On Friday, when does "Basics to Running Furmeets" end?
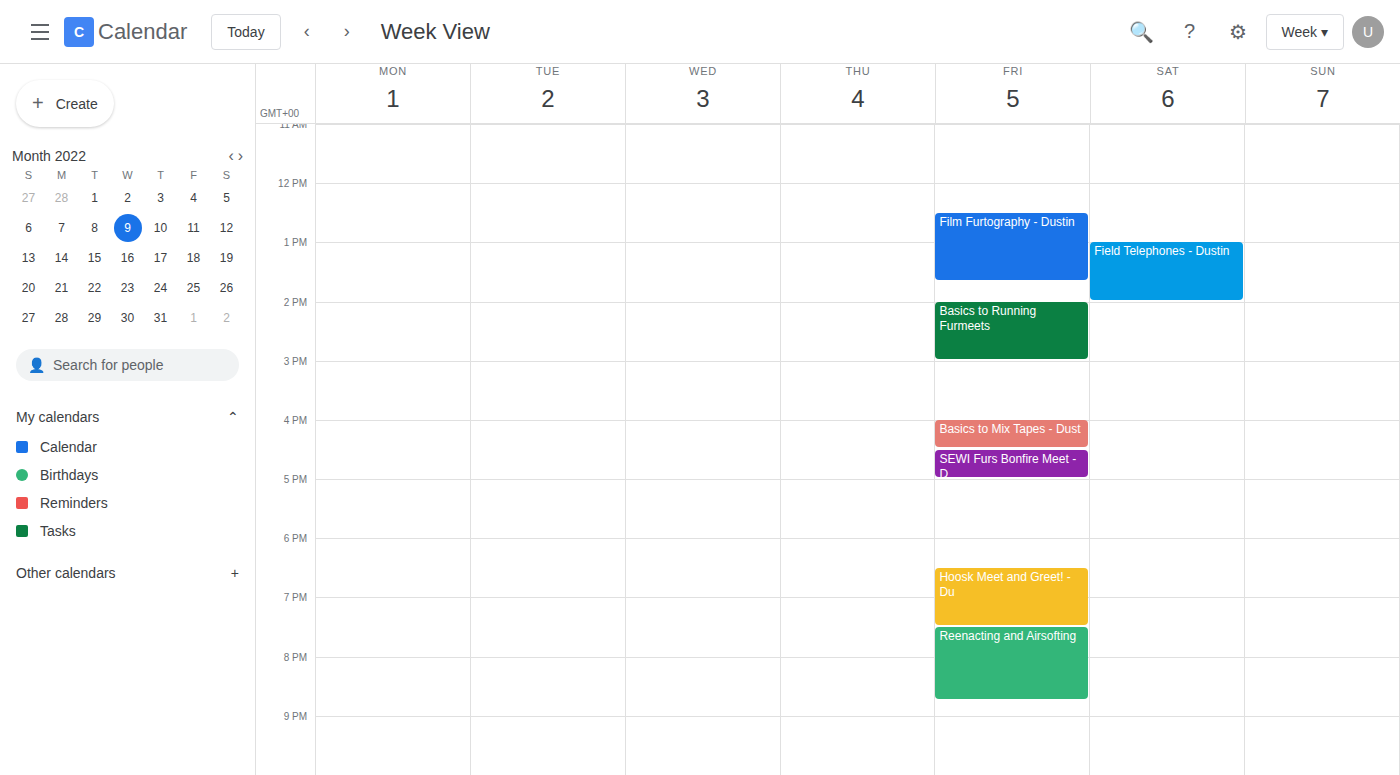
3:00 PM